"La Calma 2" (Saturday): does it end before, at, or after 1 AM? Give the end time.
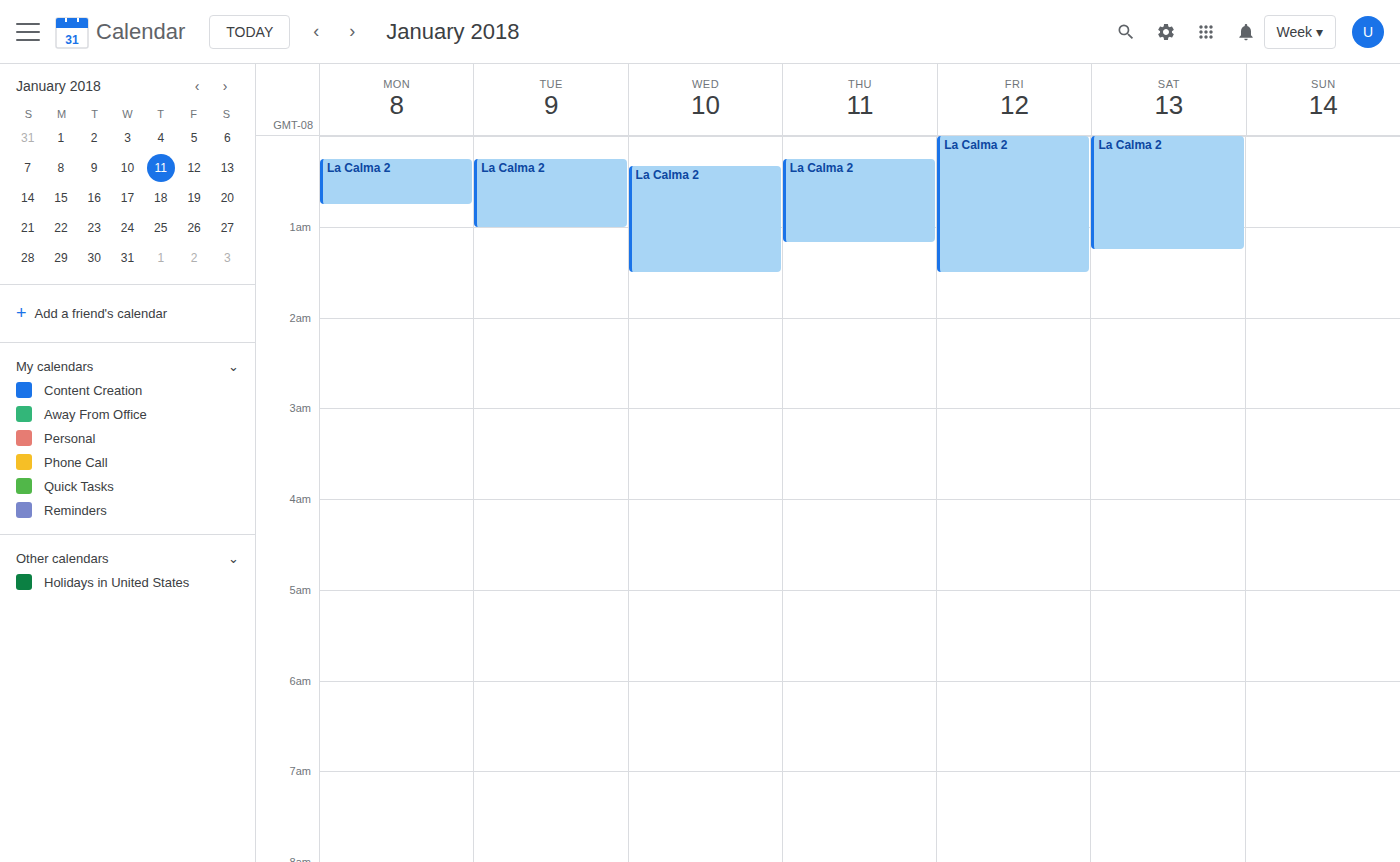
1:15 AM -- after 1 AM, 15 minutes below the 1 AM line.